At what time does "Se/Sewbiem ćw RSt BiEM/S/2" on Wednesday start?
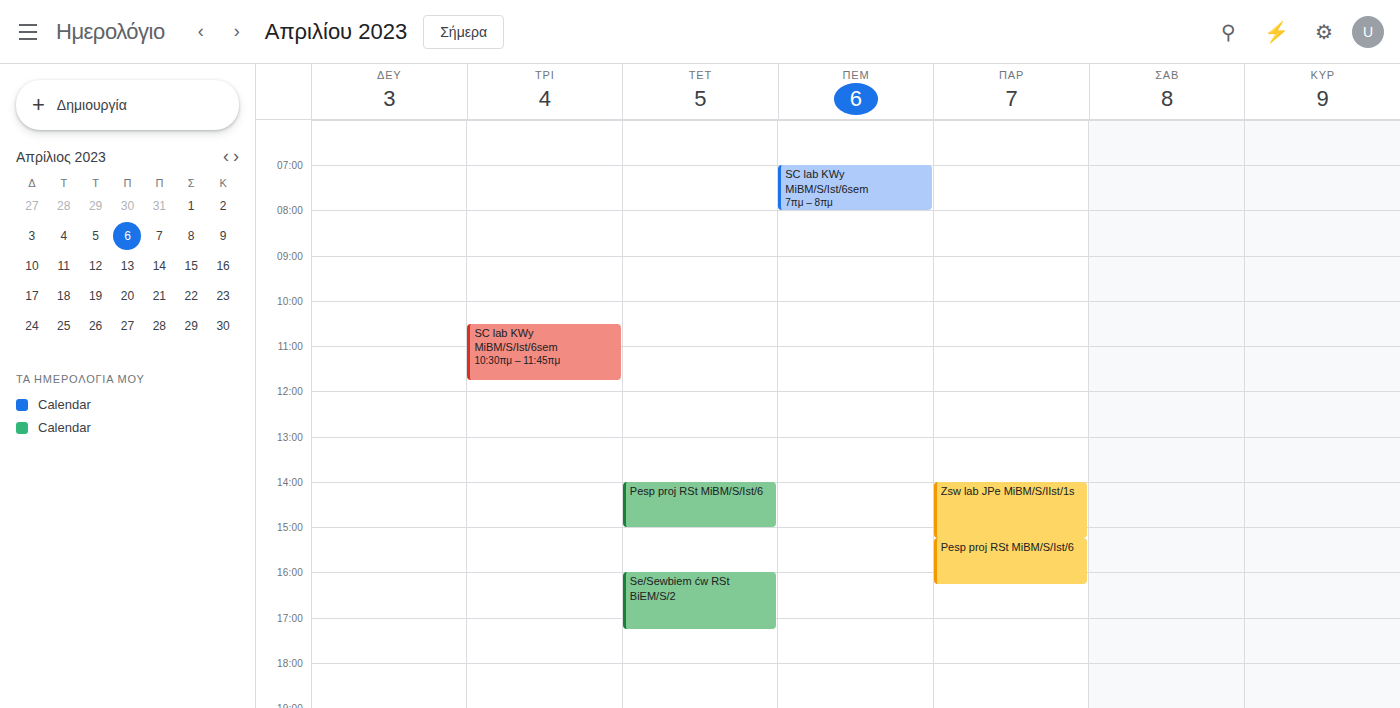
16:00